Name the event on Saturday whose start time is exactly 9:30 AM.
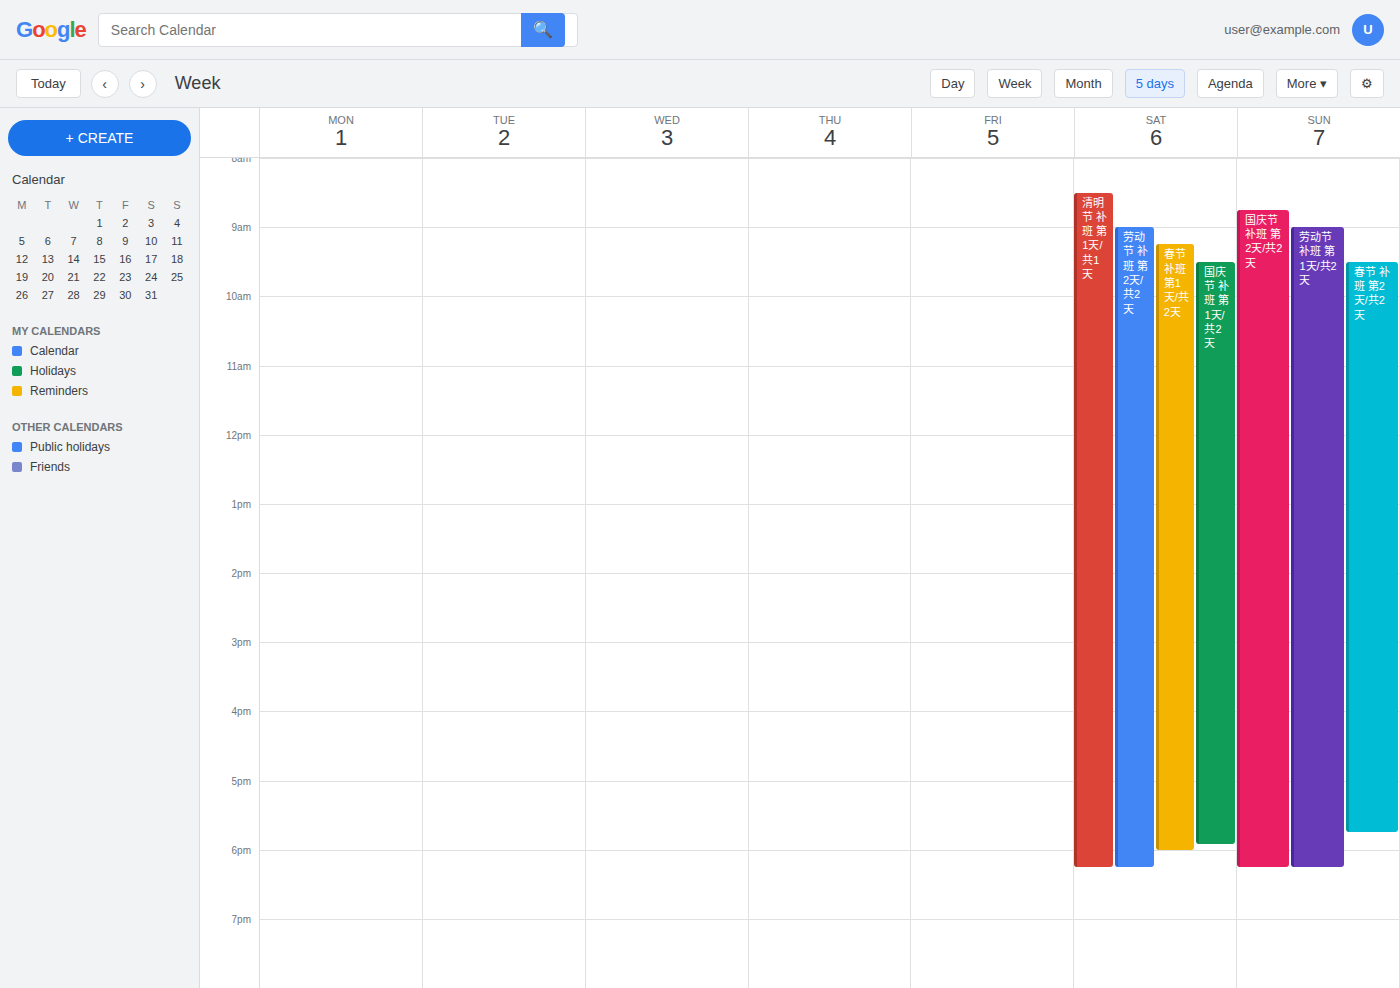
"国庆节 补班 第1天/共2天"